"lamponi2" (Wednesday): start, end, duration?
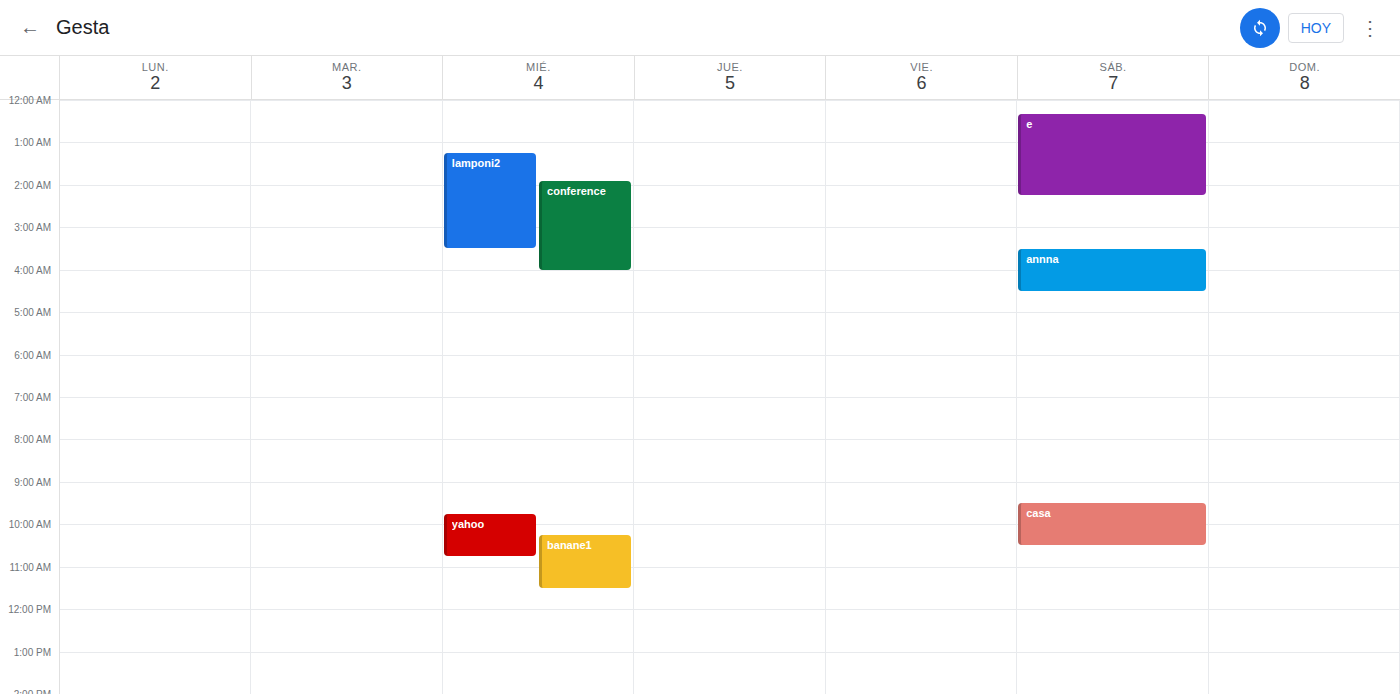
01:15 to 03:30, 2 hours 15 minutes